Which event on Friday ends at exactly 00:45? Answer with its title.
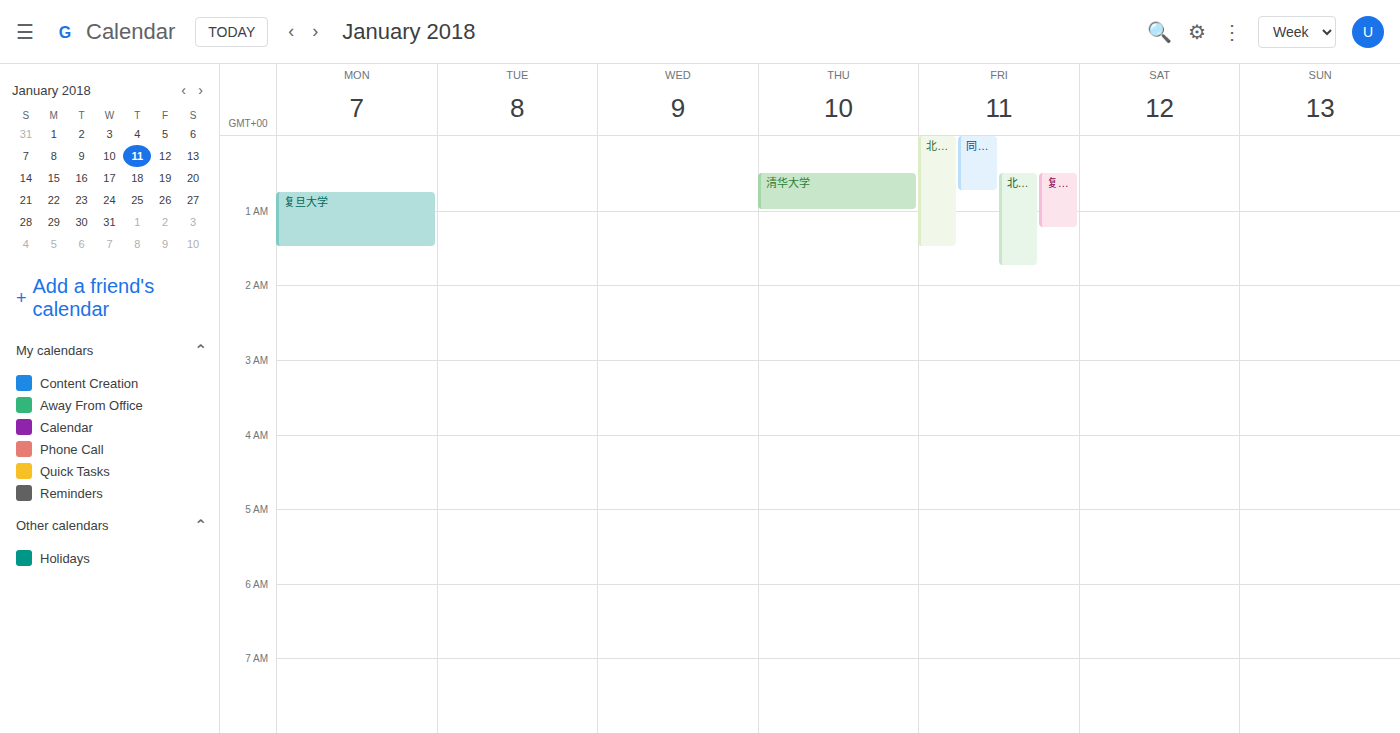
"同济大学"